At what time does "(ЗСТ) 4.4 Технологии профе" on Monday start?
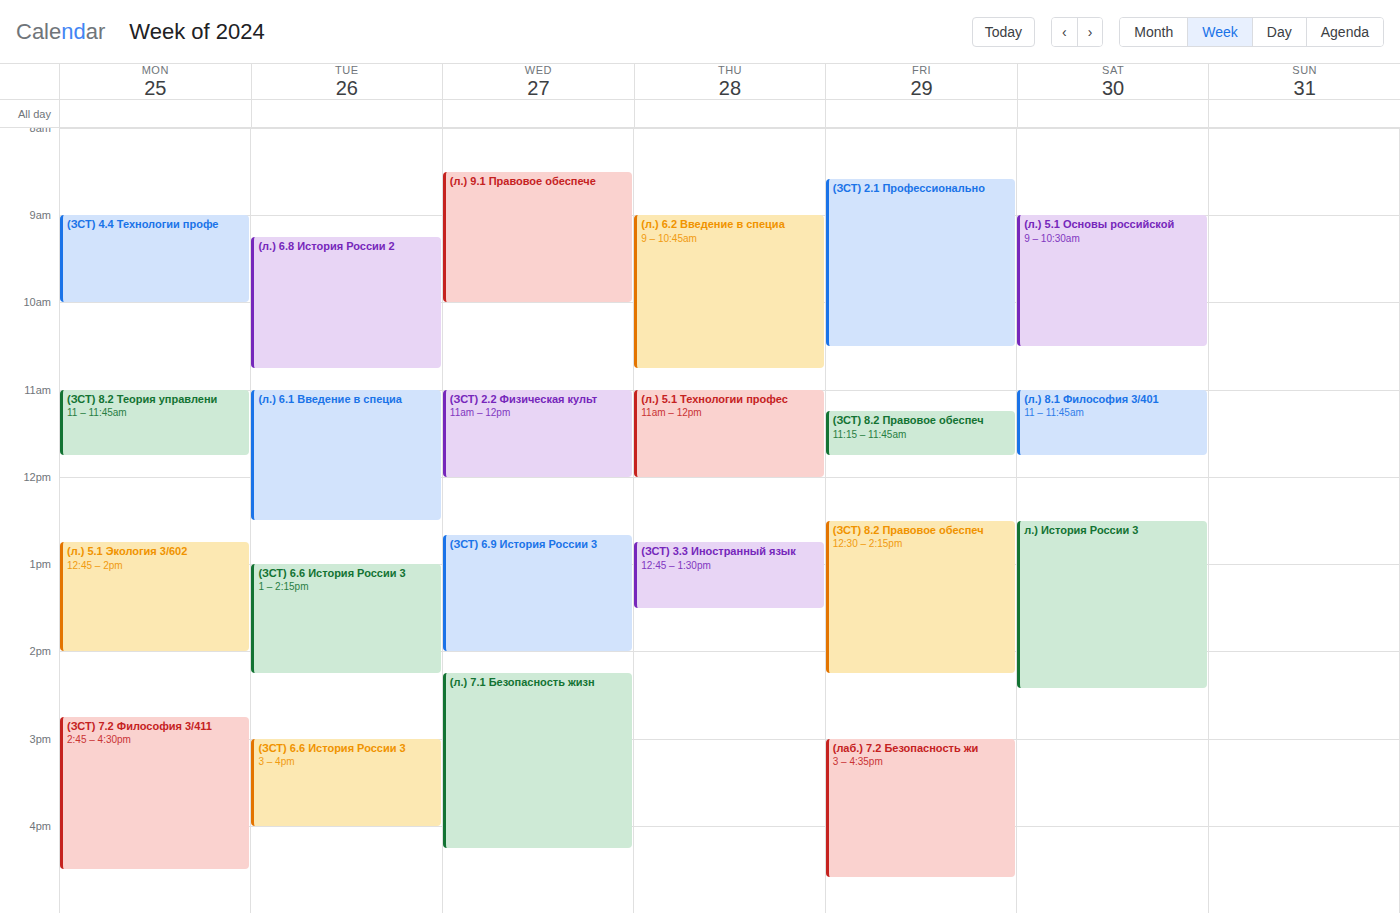
9:00 AM